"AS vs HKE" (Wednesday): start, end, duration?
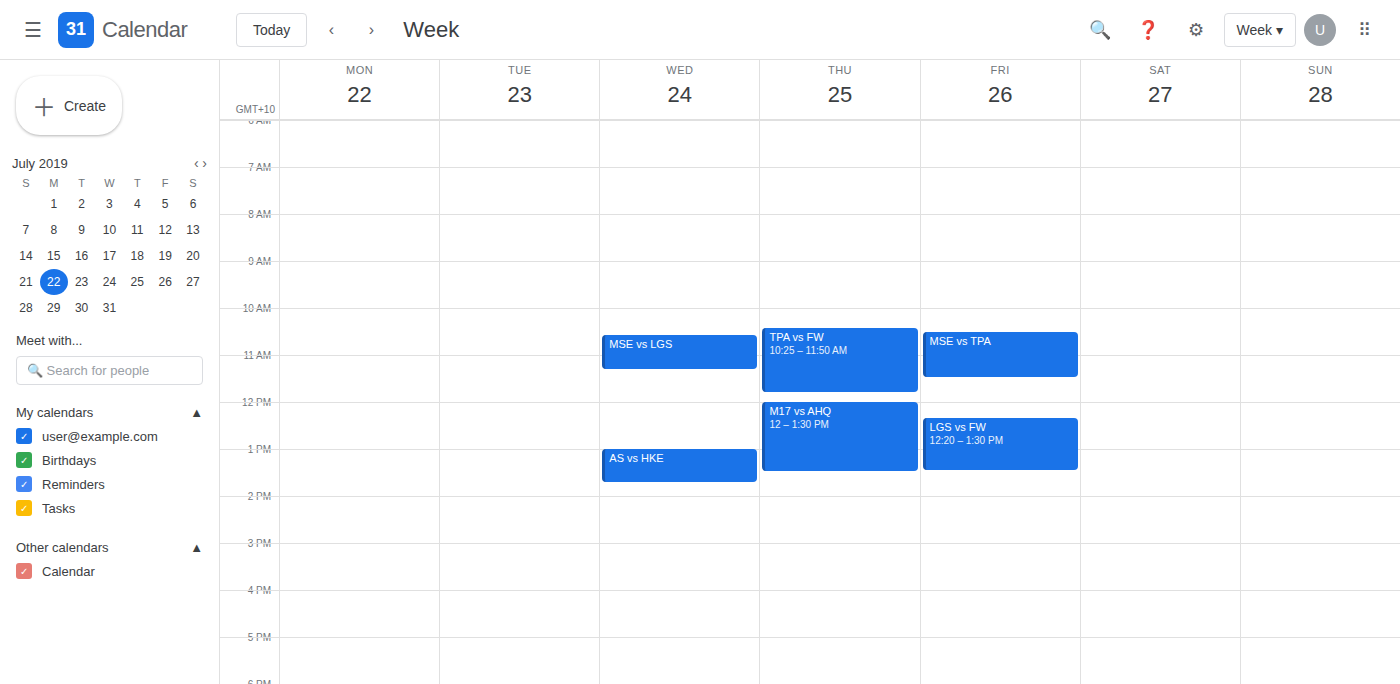
1:00 PM to 1:45 PM, 45 minutes